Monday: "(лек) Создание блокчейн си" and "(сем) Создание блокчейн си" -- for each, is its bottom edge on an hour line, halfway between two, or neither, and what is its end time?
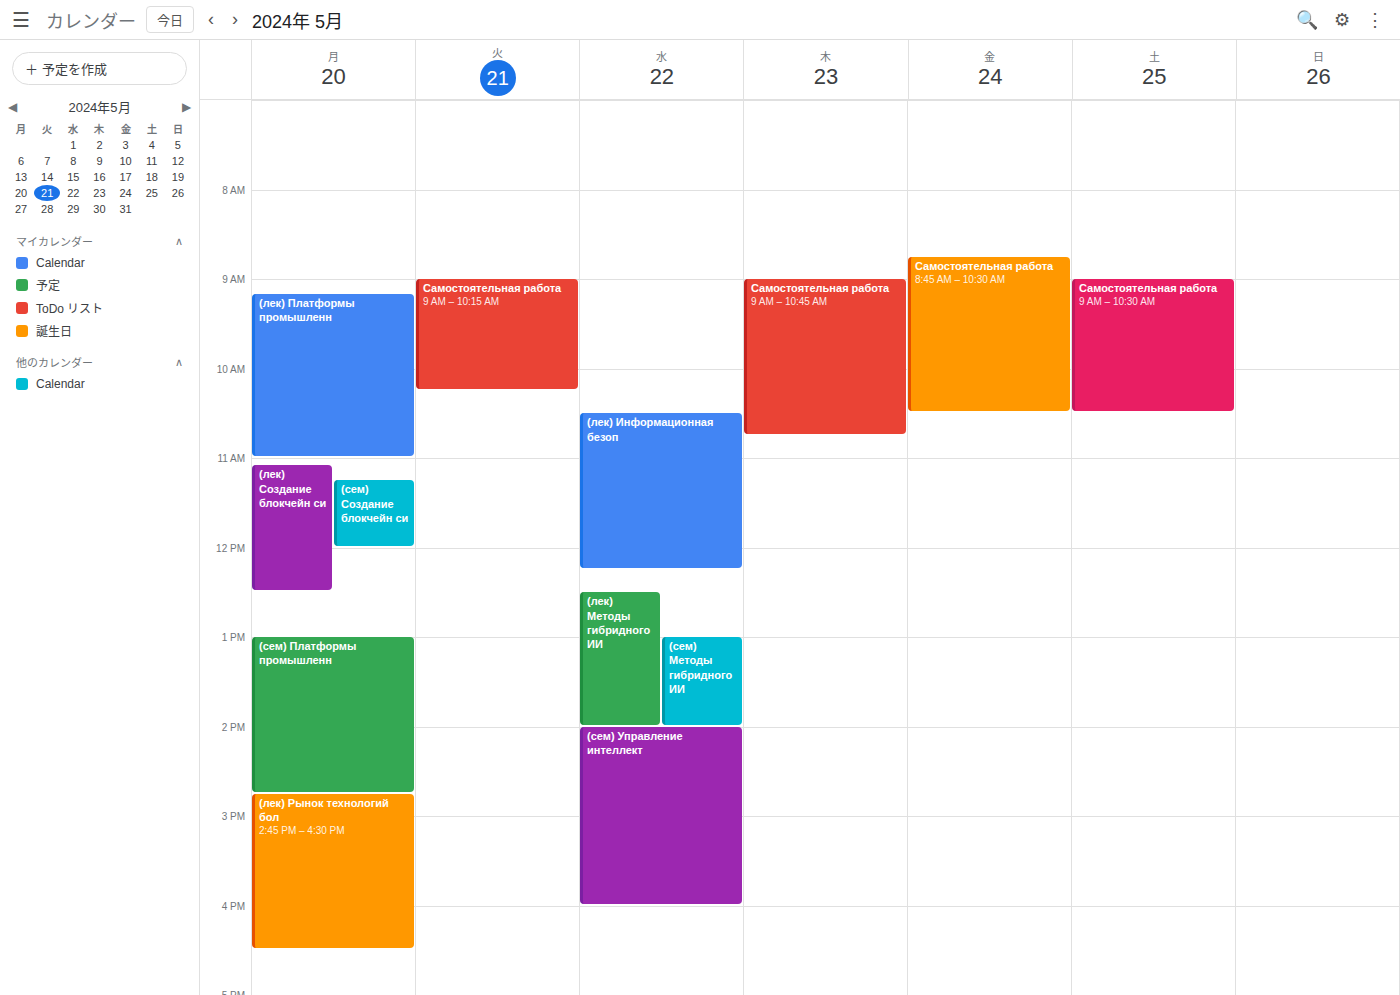
"(лек) Создание блокчейн си": 12:30 PM, halfway between the 12 PM and 1 PM lines. "(сем) Создание блокчейн си": 12:00 PM, exactly on the 12 PM line.